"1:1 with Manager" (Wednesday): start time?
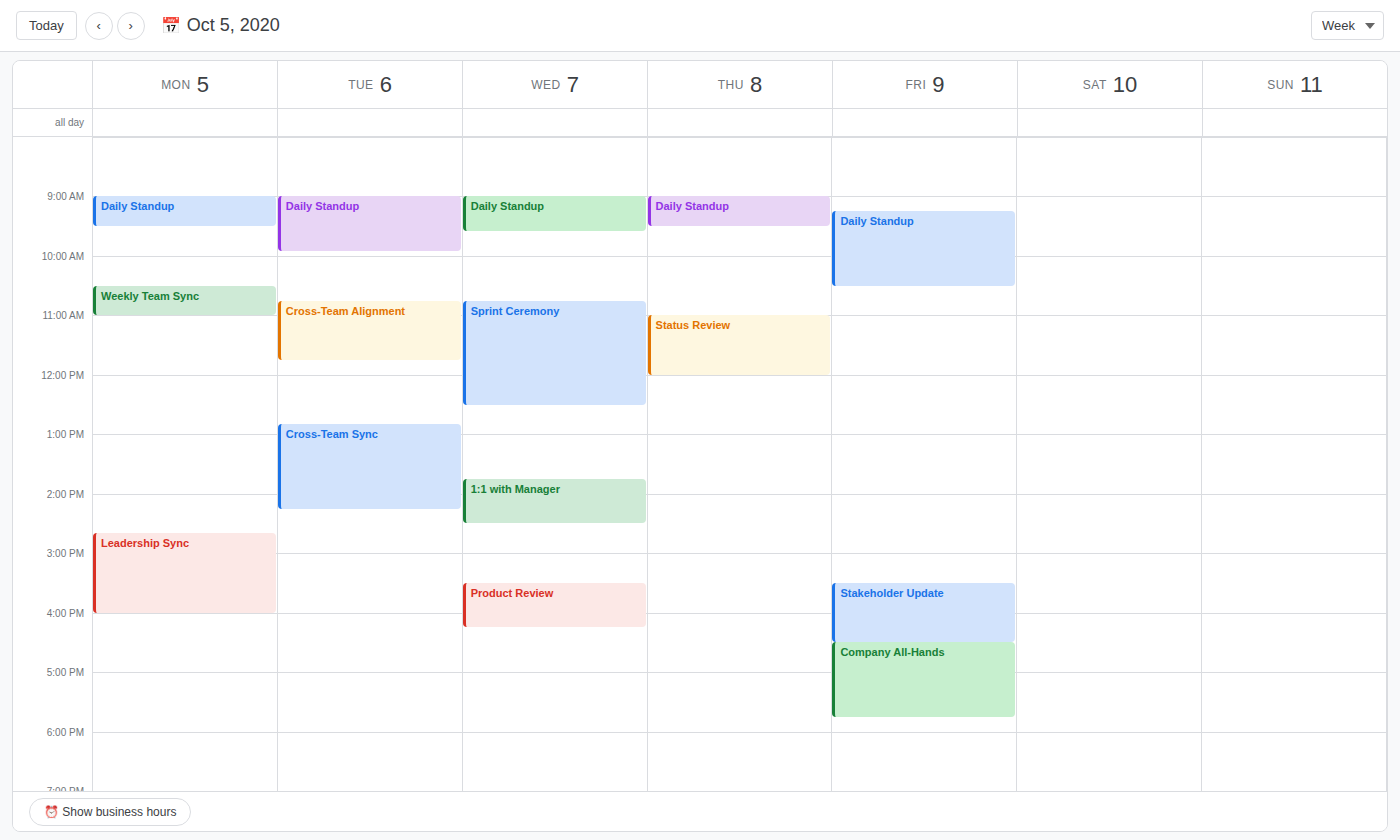
1:45 PM